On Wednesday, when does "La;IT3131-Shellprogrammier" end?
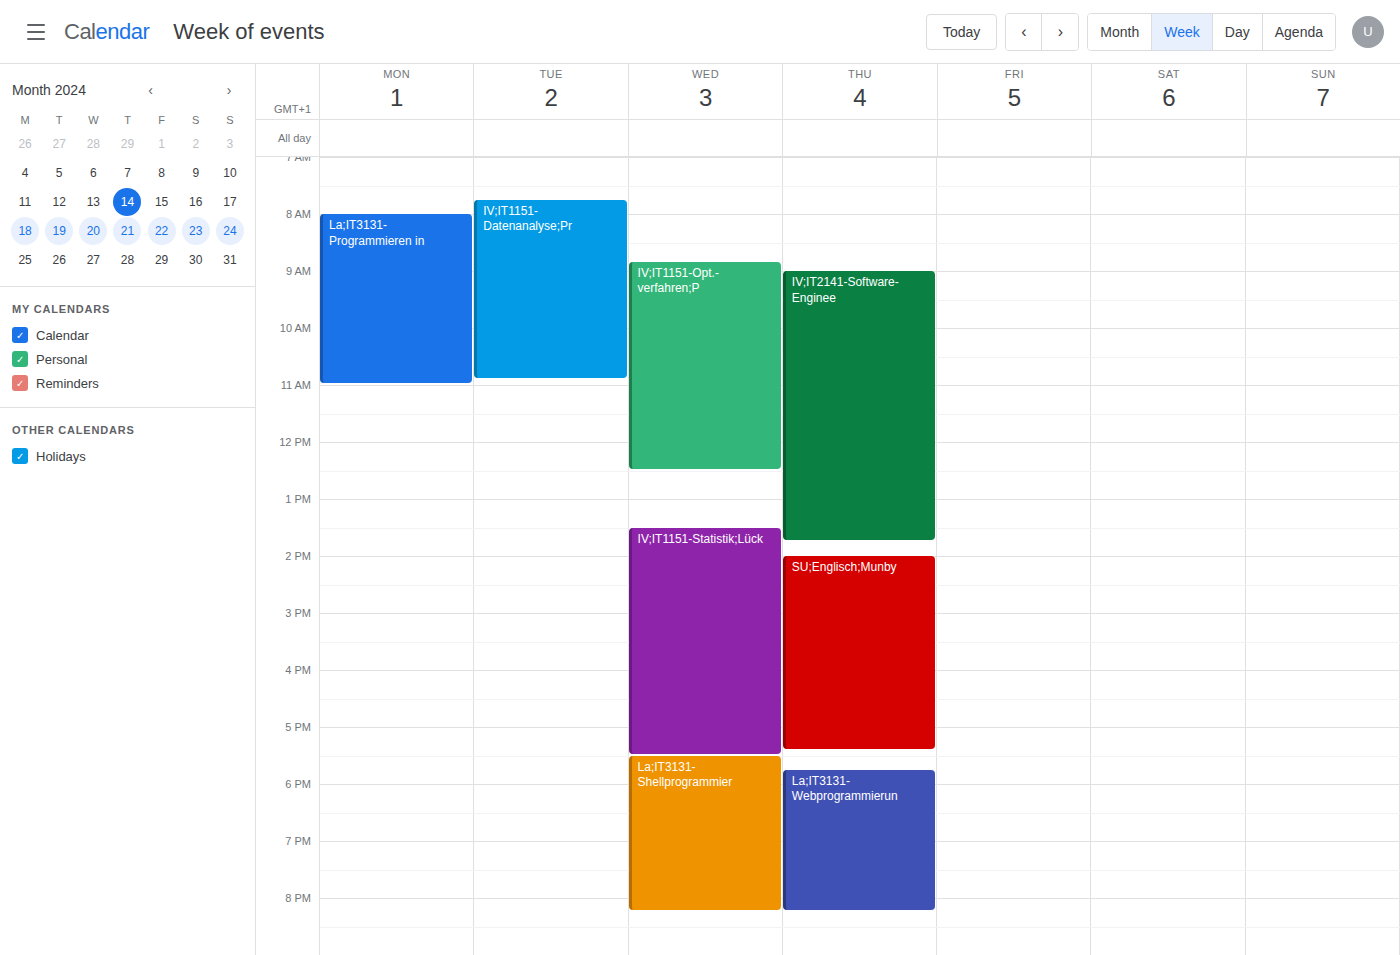
8:15 PM